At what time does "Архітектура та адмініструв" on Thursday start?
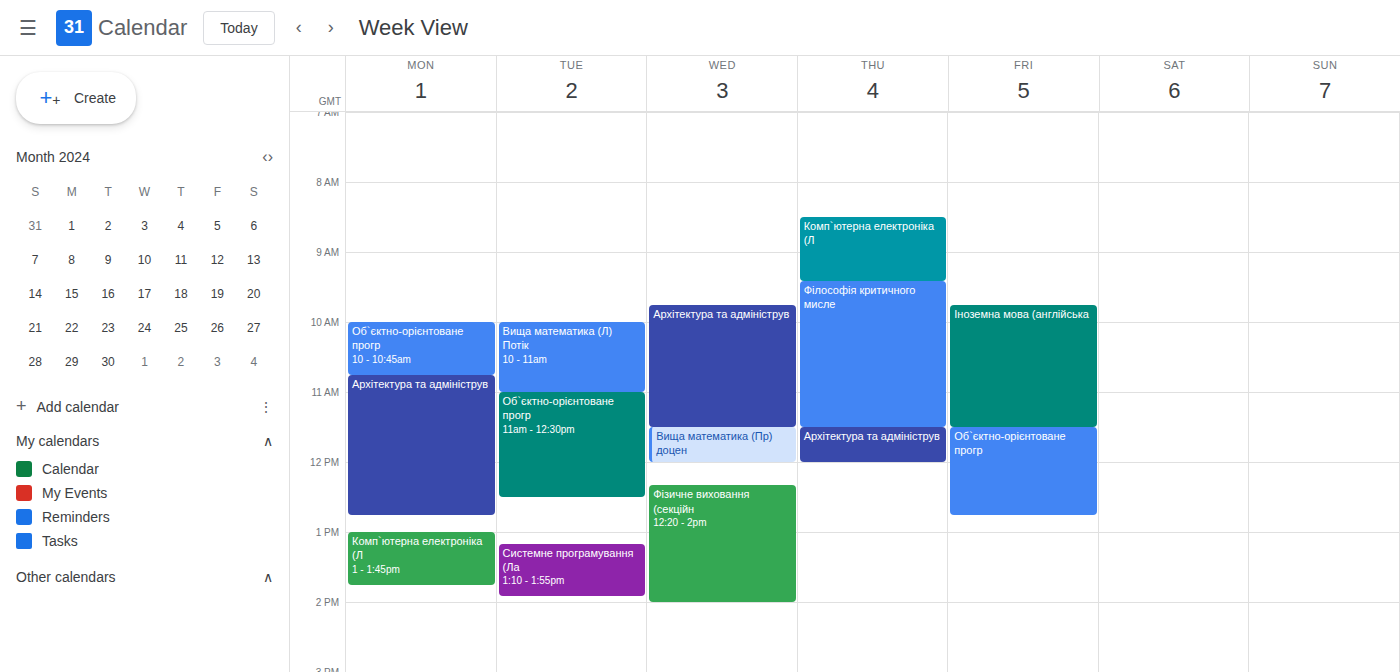
11:30 AM